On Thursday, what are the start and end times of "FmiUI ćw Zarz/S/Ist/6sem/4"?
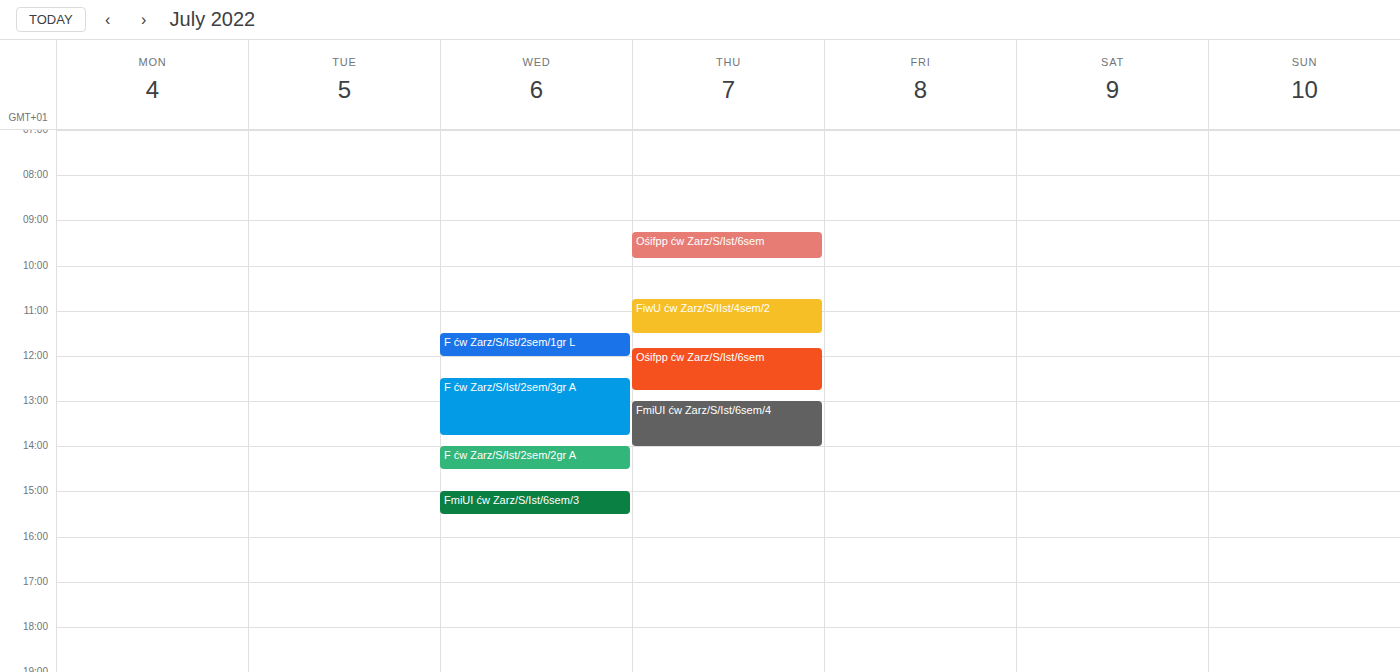
1:00 PM to 2:00 PM